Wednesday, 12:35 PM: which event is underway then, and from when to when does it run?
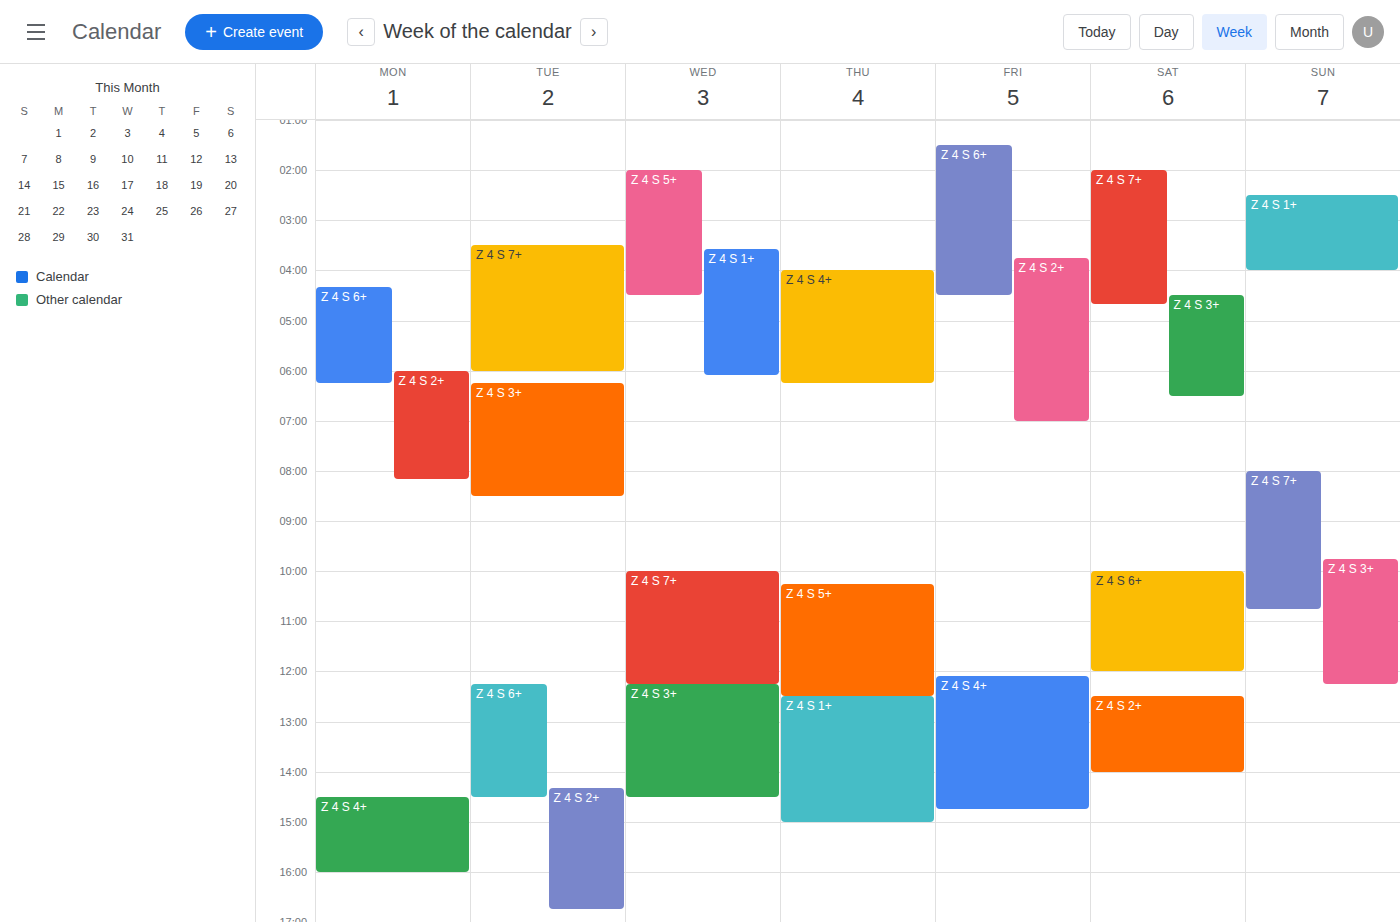
"Z 4 S 3+", 12:15 PM to 2:30 PM